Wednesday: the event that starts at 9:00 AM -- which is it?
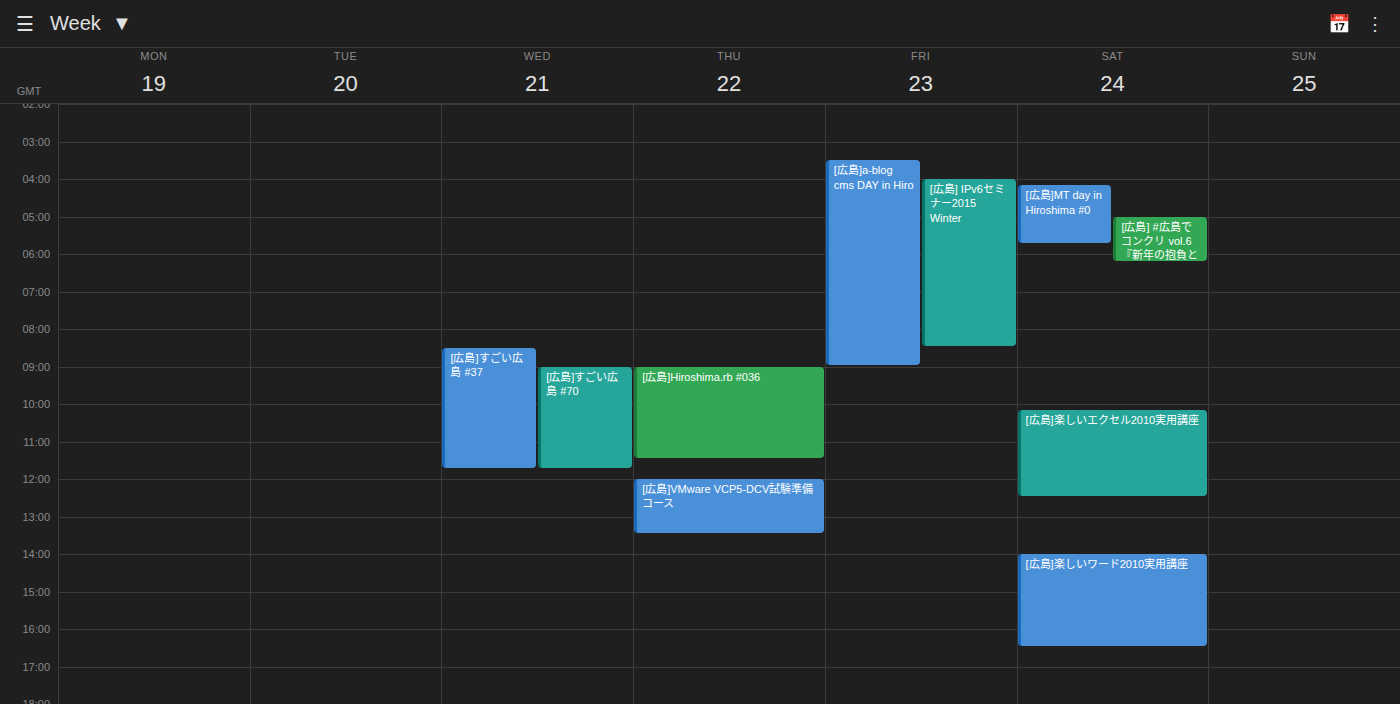
"[広島]すごい広島 #70"